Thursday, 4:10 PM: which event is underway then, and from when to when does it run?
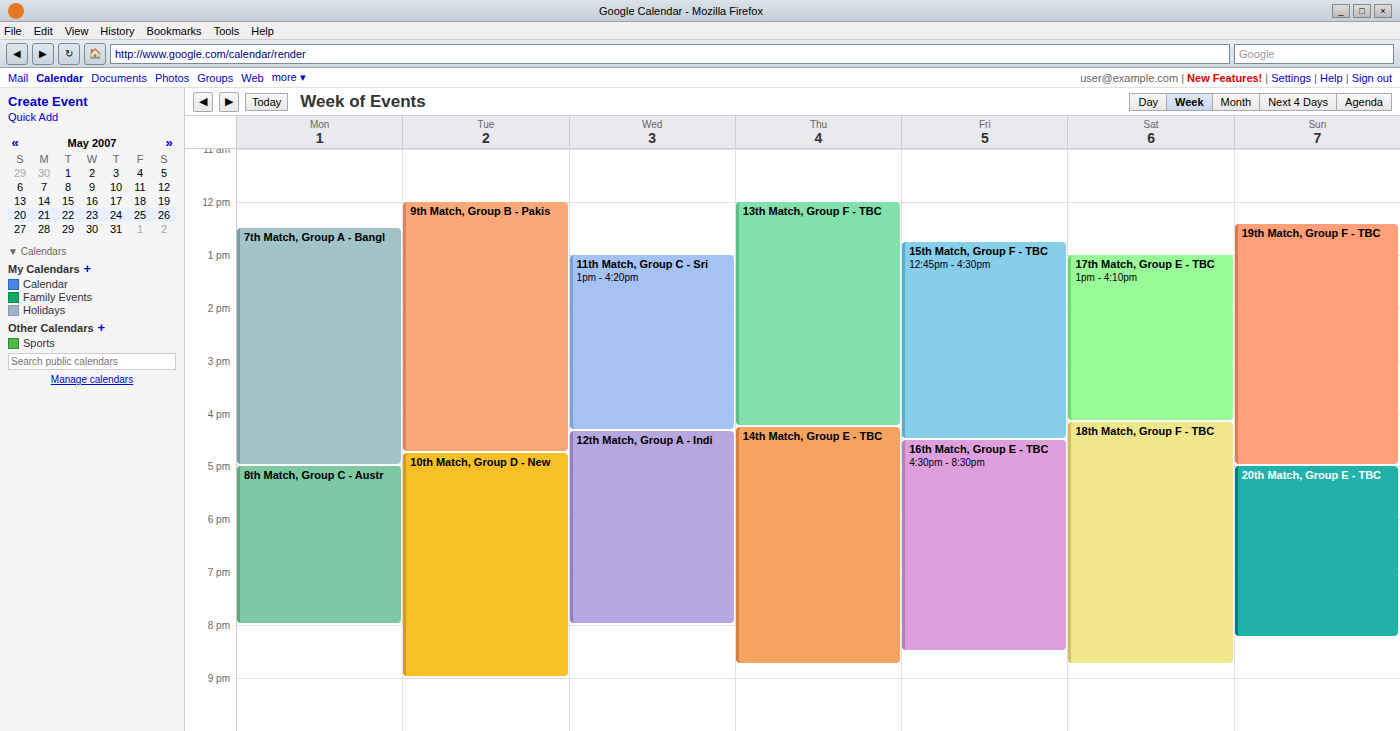
"13th Match, Group F - TBC", 12:00 PM to 4:15 PM